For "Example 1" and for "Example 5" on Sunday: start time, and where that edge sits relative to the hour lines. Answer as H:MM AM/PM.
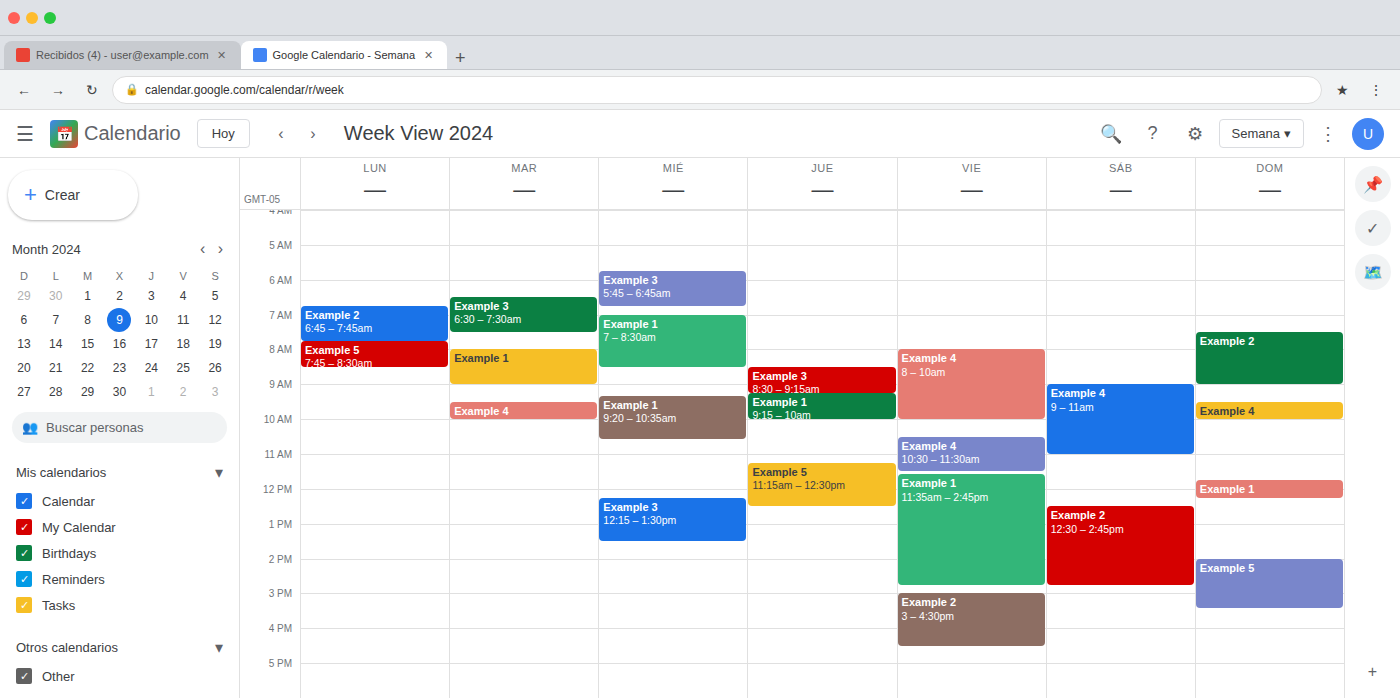
"Example 1": 11:45 AM, neither: three quarters of the way from the 11 AM line to the 12 PM line. "Example 5": 2:00 PM, exactly on the 2 PM line.